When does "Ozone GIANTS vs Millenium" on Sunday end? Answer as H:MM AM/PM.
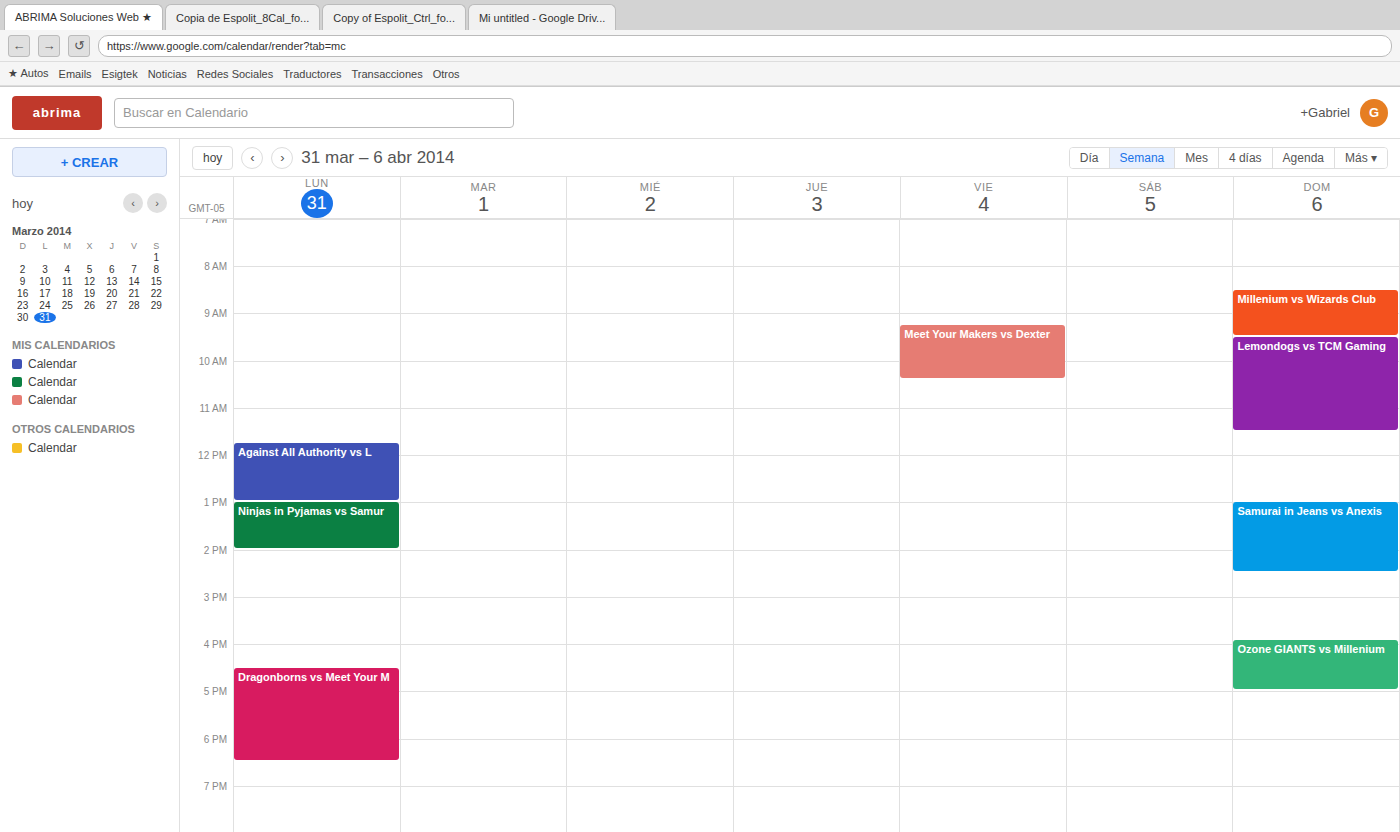
5:00 PM